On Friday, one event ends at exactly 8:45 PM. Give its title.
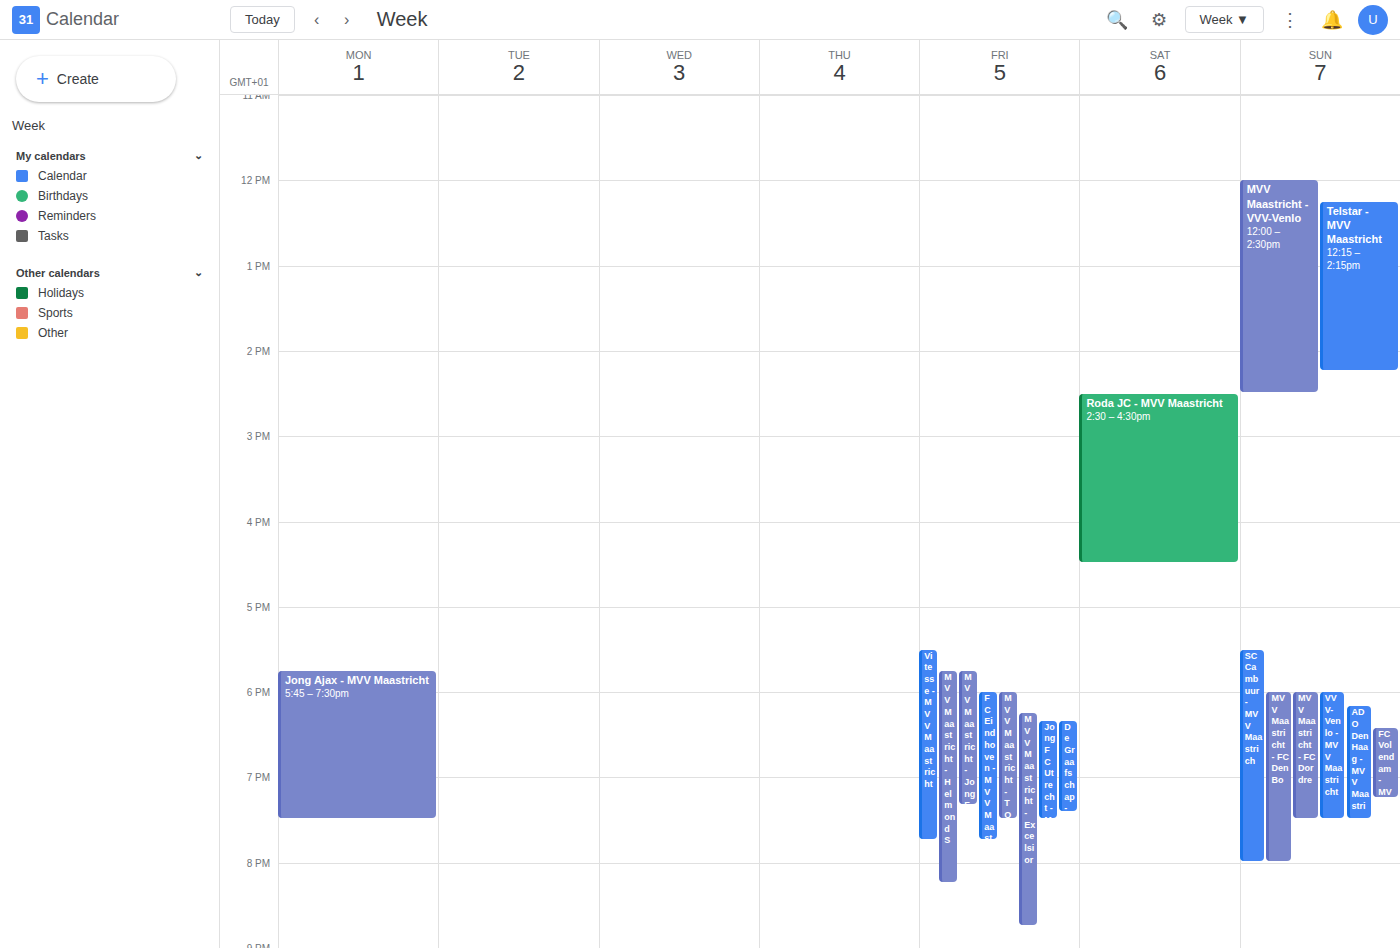
"MVV Maastricht - Excelsior"